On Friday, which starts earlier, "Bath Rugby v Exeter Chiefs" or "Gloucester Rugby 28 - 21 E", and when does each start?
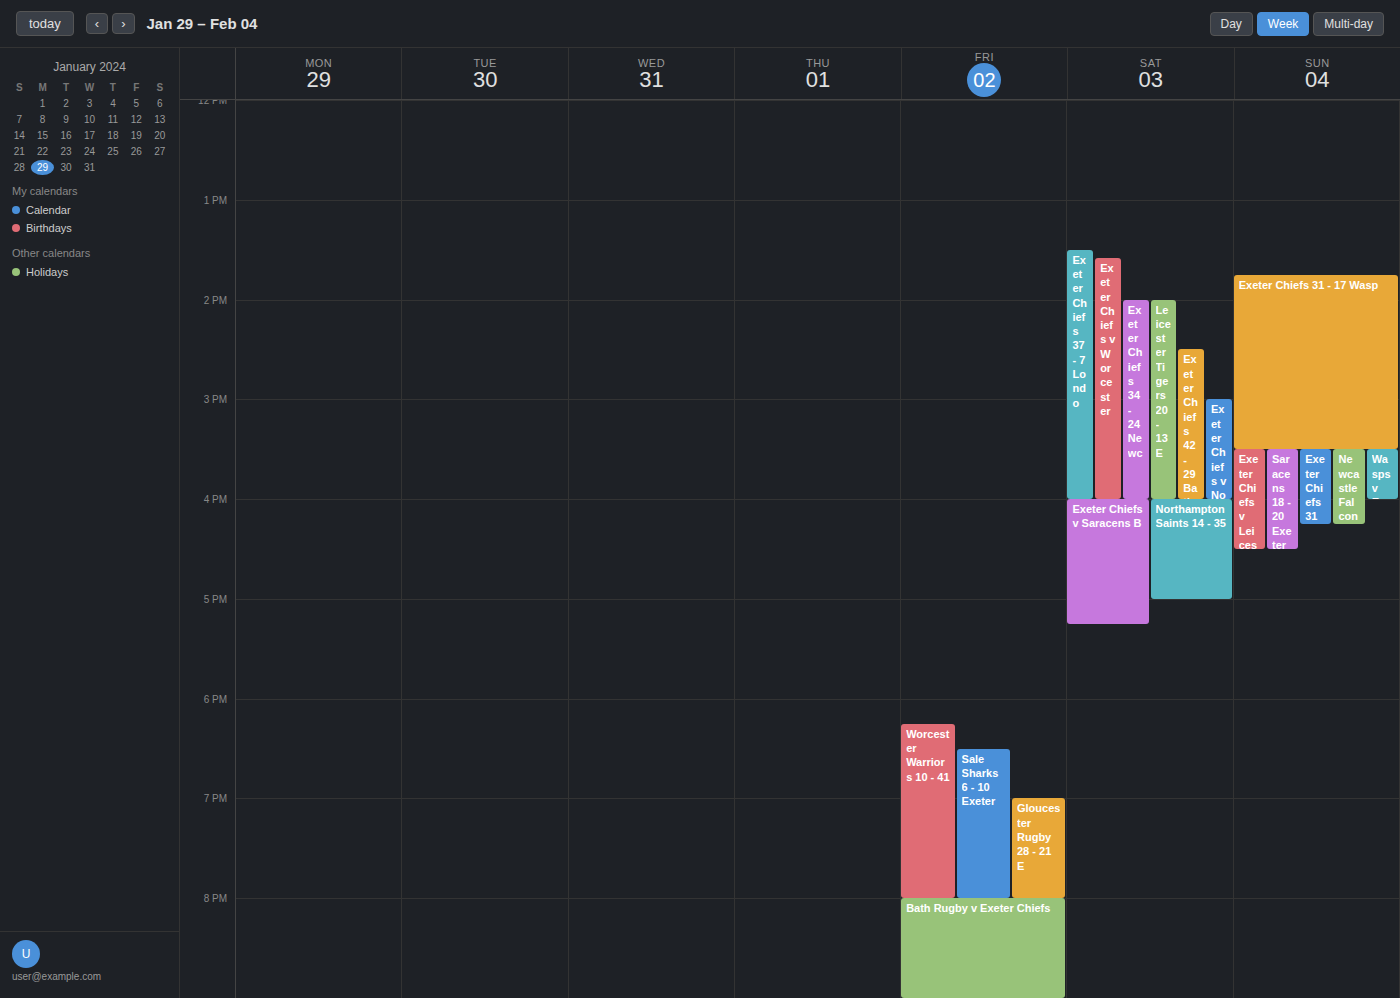
"Gloucester Rugby 28 - 21 E" 7:00 PM; "Bath Rugby v Exeter Chiefs" 8:00 PM.